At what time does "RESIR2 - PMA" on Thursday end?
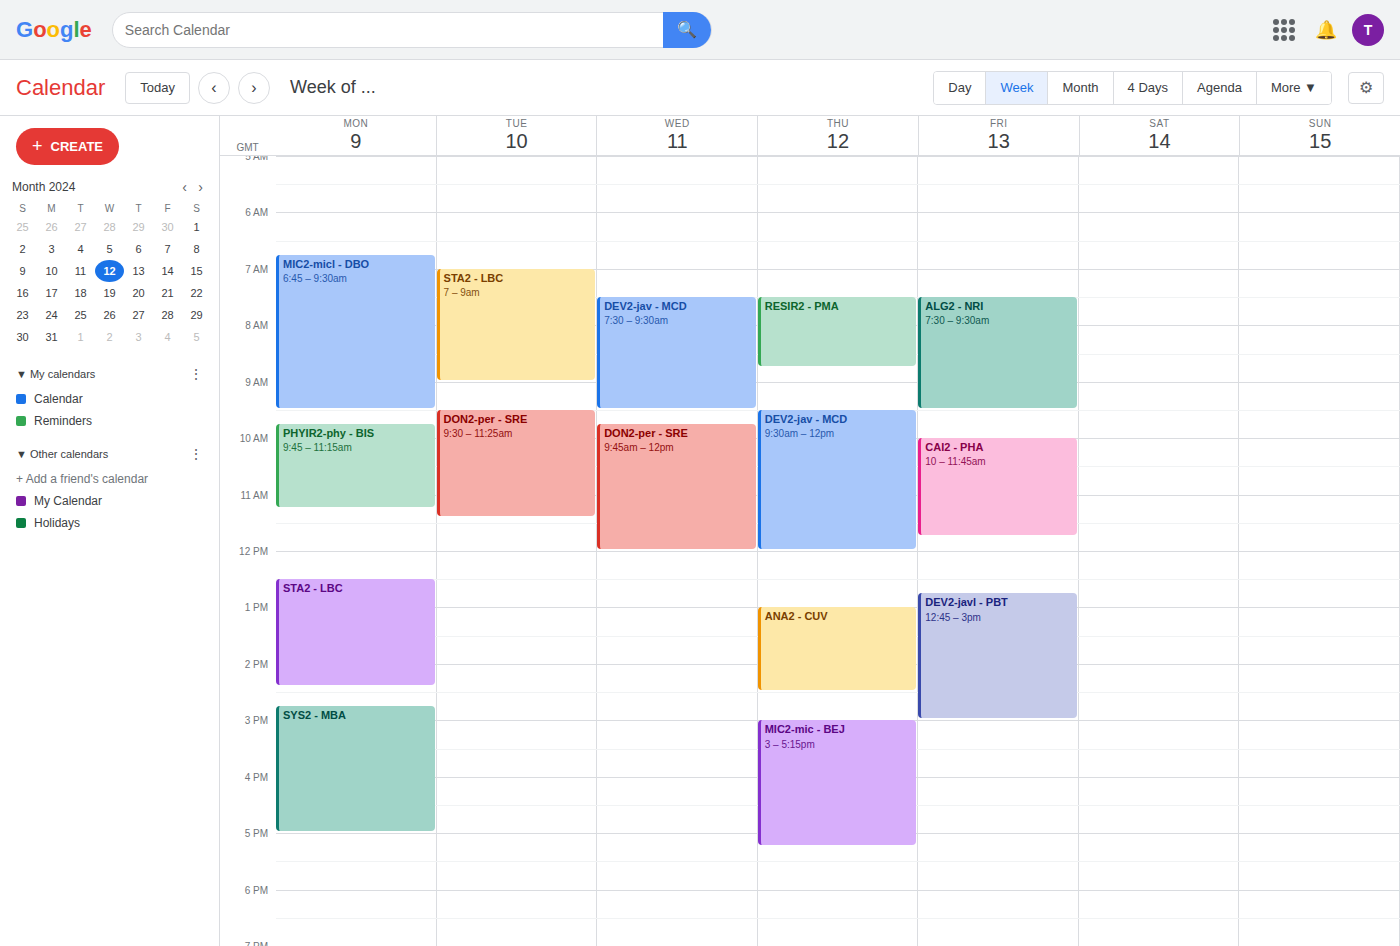
8:45 AM